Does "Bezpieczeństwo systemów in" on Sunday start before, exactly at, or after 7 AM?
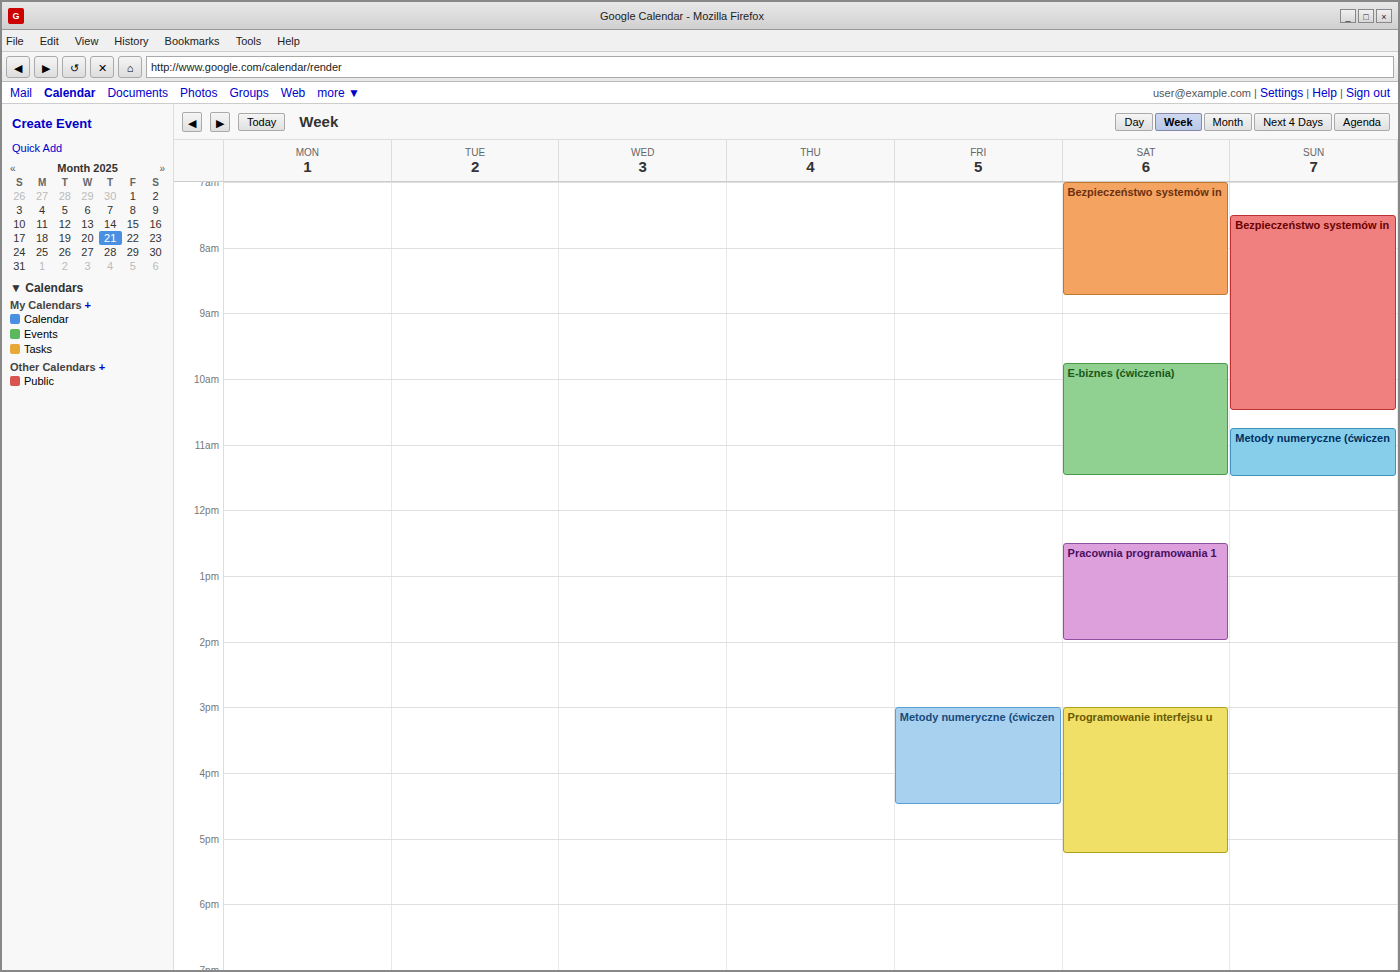
7:30 AM -- after 7 AM, 30 minutes below the 7 AM line.